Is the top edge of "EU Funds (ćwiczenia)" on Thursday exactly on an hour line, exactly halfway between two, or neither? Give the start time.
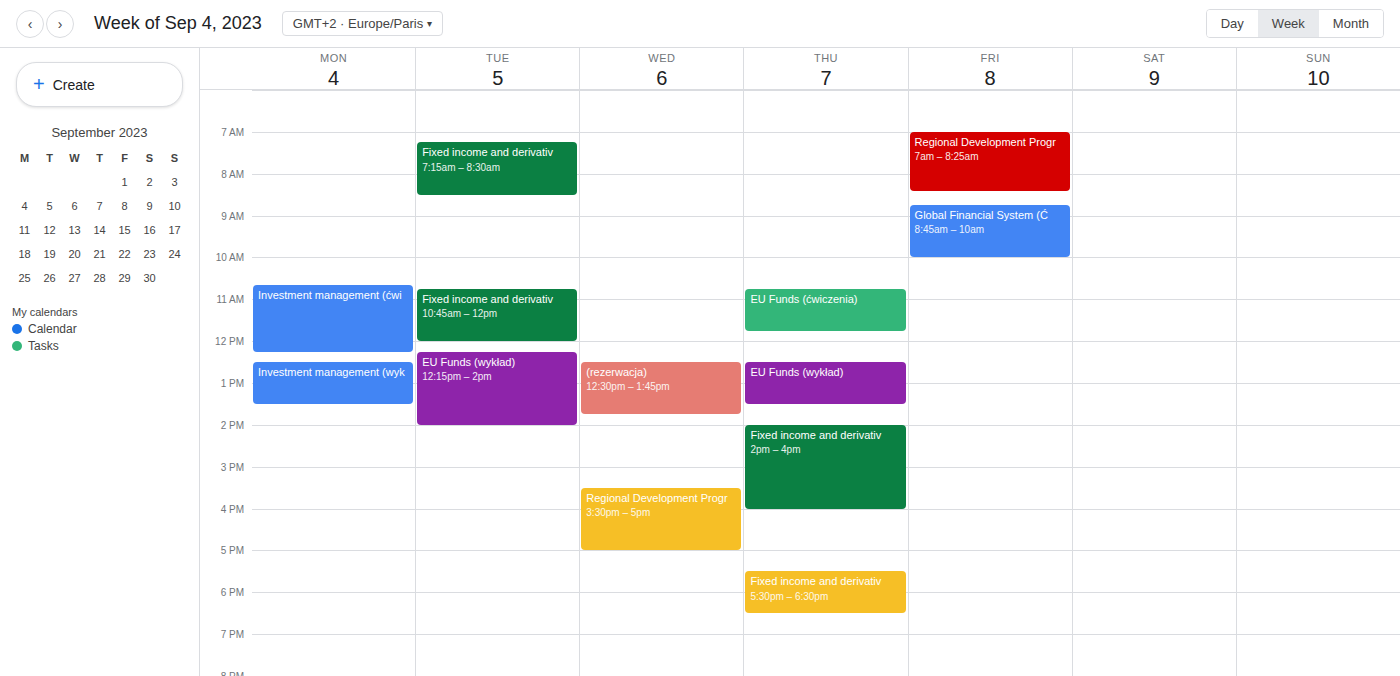
10:45 AM -- neither: three quarters of the way from the 10 AM line to the 11 AM line.